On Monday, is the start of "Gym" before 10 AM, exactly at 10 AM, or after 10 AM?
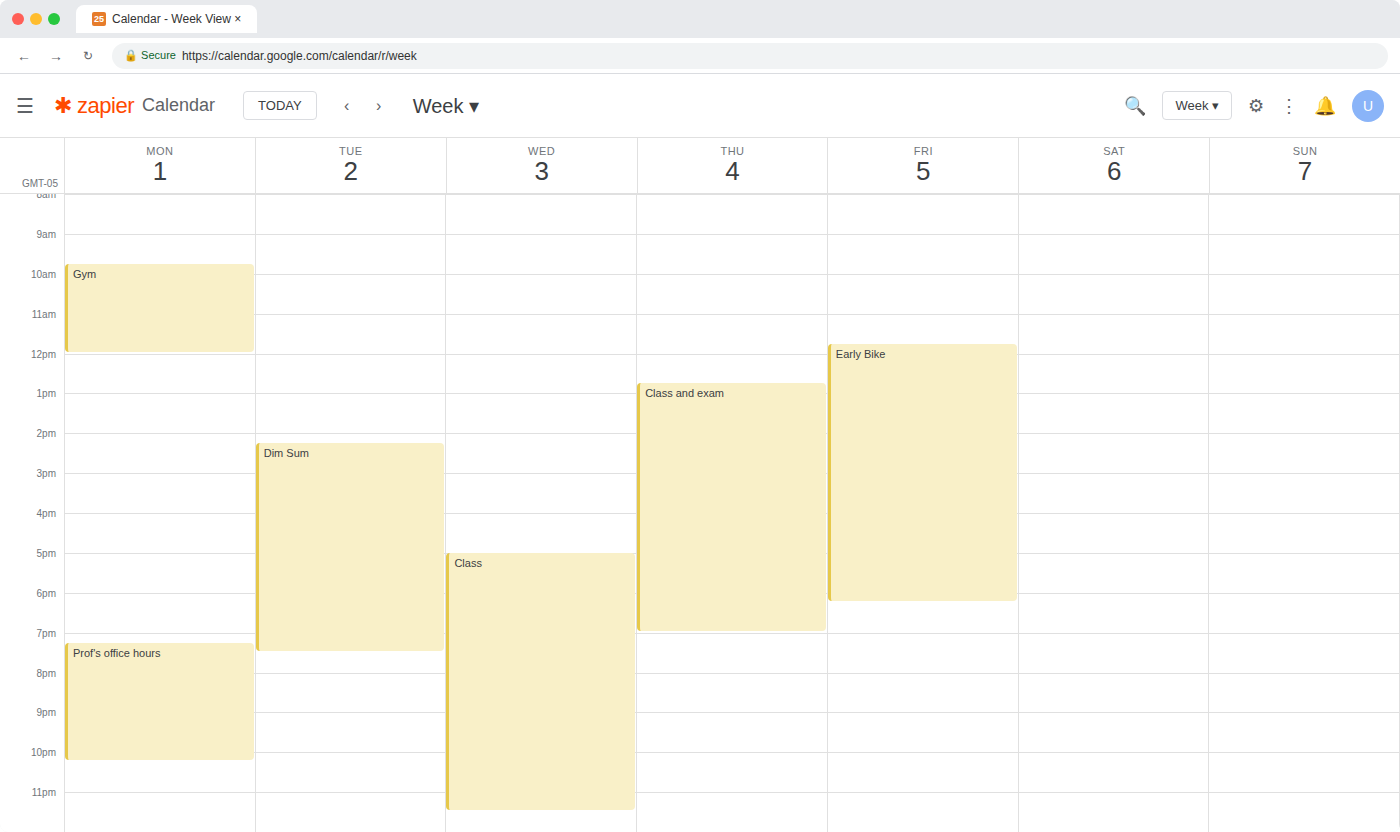
9:45 AM -- before 10 AM, 15 minutes above the 10 AM line.